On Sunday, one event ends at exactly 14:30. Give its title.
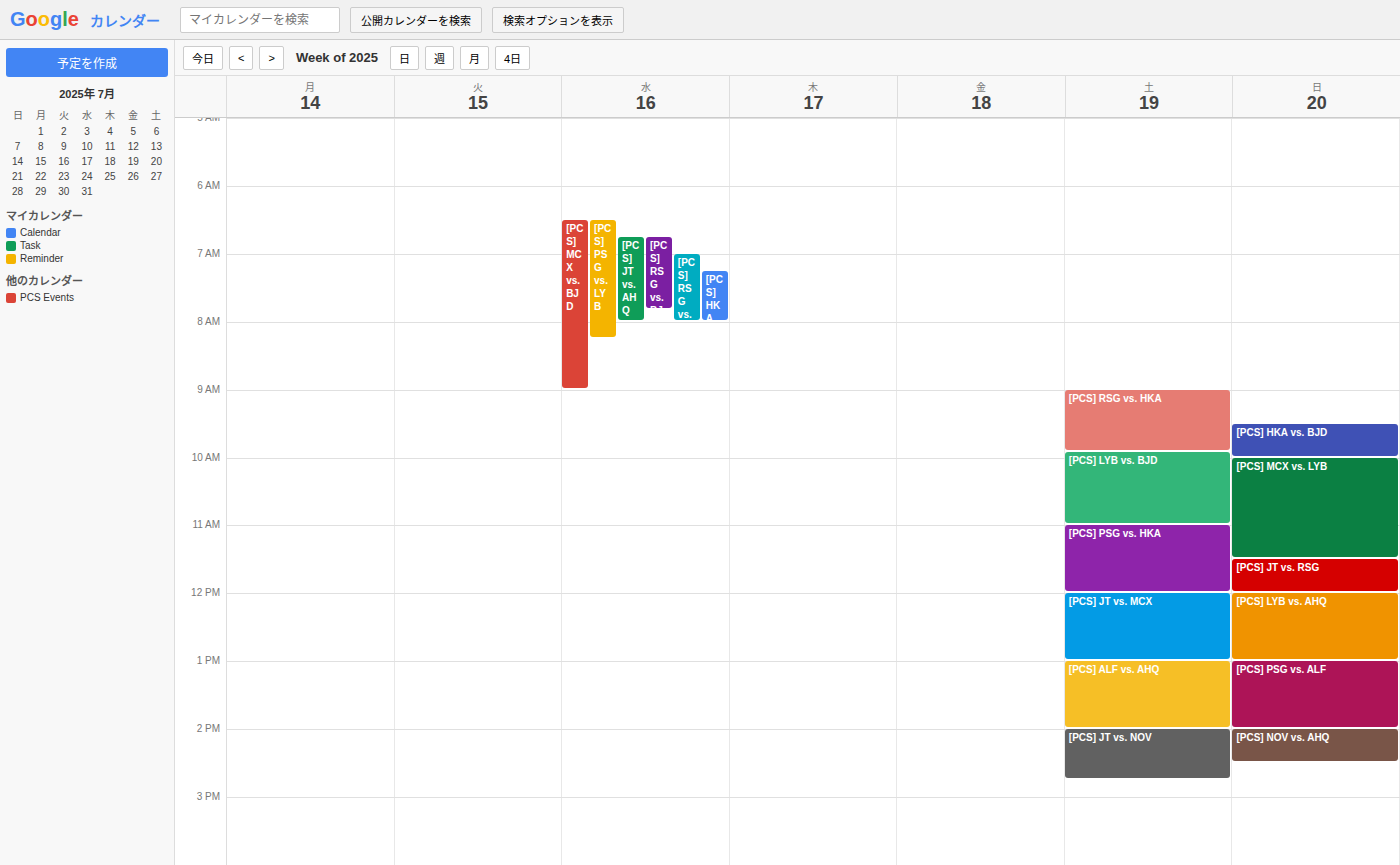
"[PCS] NOV vs. AHQ"